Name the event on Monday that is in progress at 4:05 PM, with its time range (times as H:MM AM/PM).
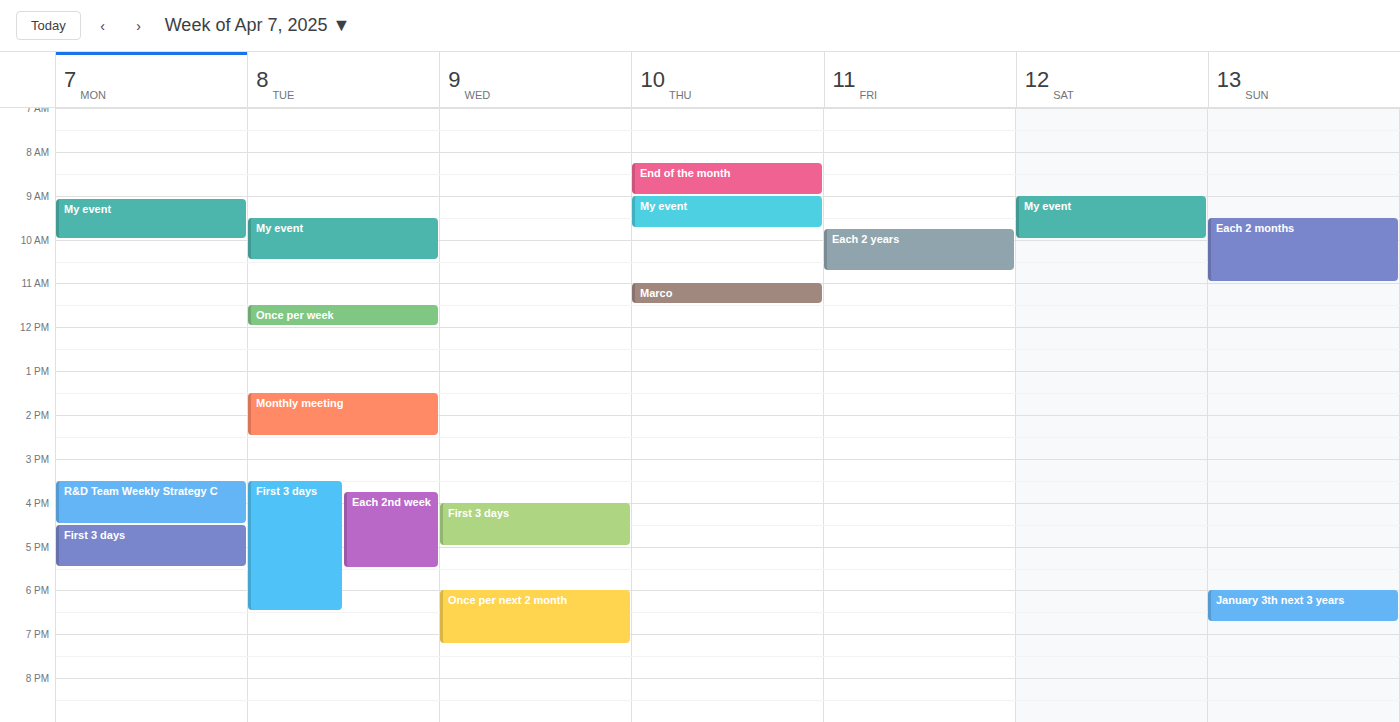
"R&D Team Weekly Strategy C", 3:30 PM to 4:30 PM